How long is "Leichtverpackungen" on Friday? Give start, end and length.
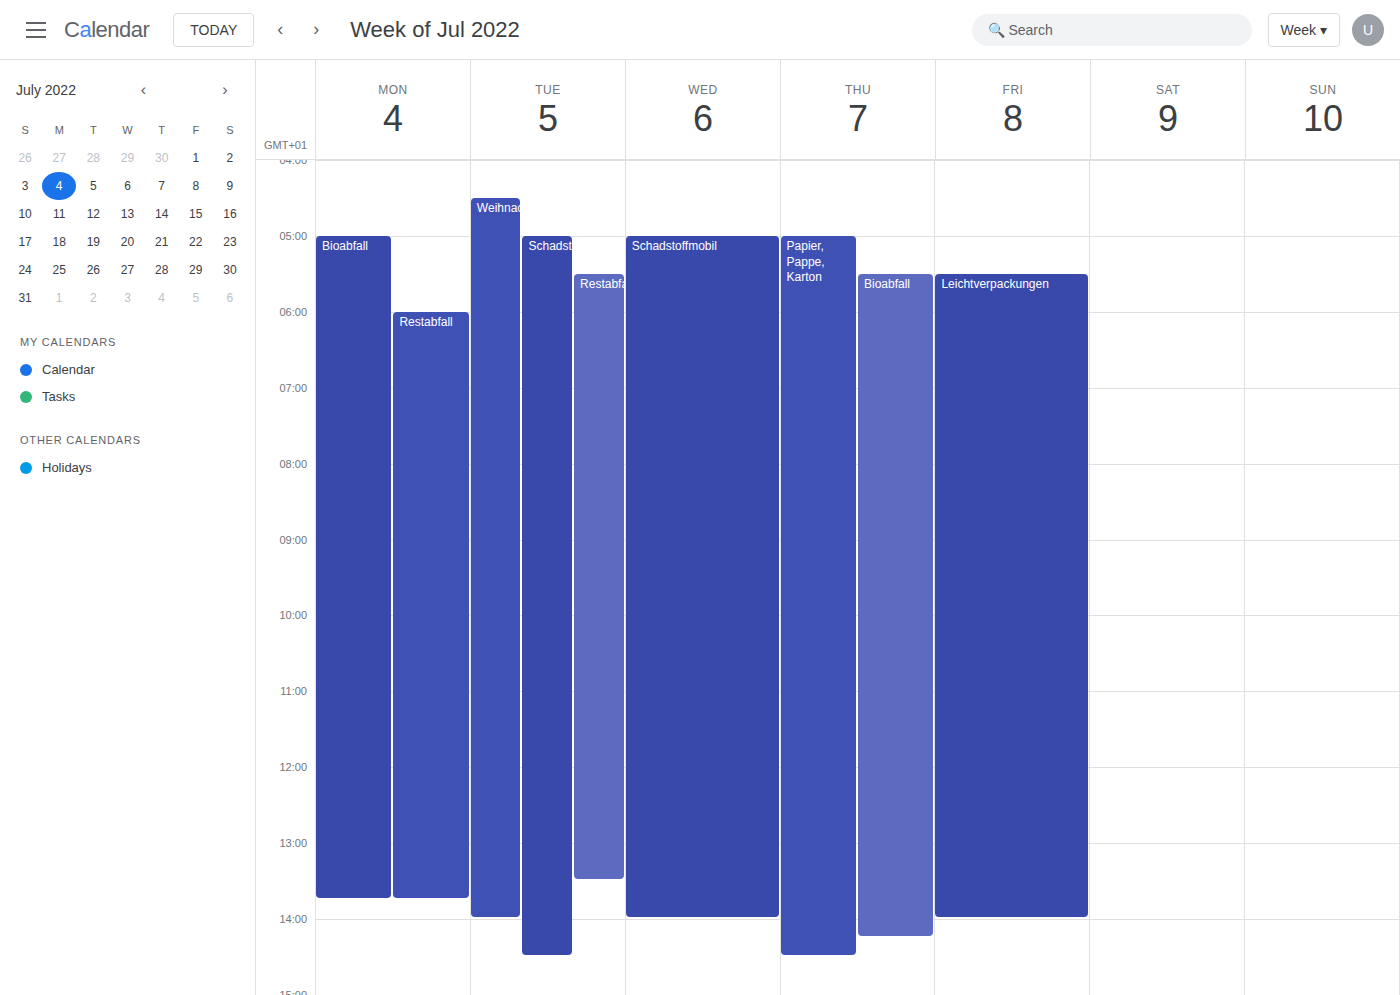
5:30 AM to 2:00 PM, 8 hours 30 minutes